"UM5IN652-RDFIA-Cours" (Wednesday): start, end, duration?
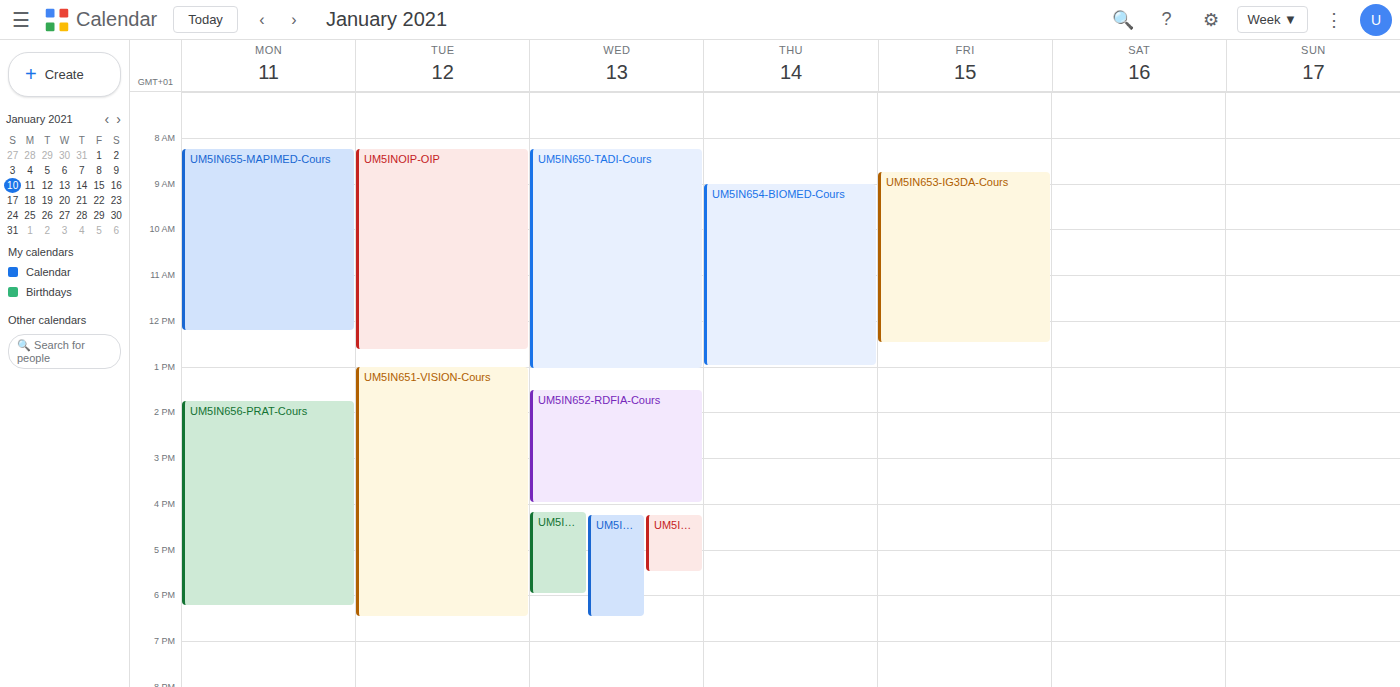
1:30 PM to 4:00 PM, 2 hours 30 minutes